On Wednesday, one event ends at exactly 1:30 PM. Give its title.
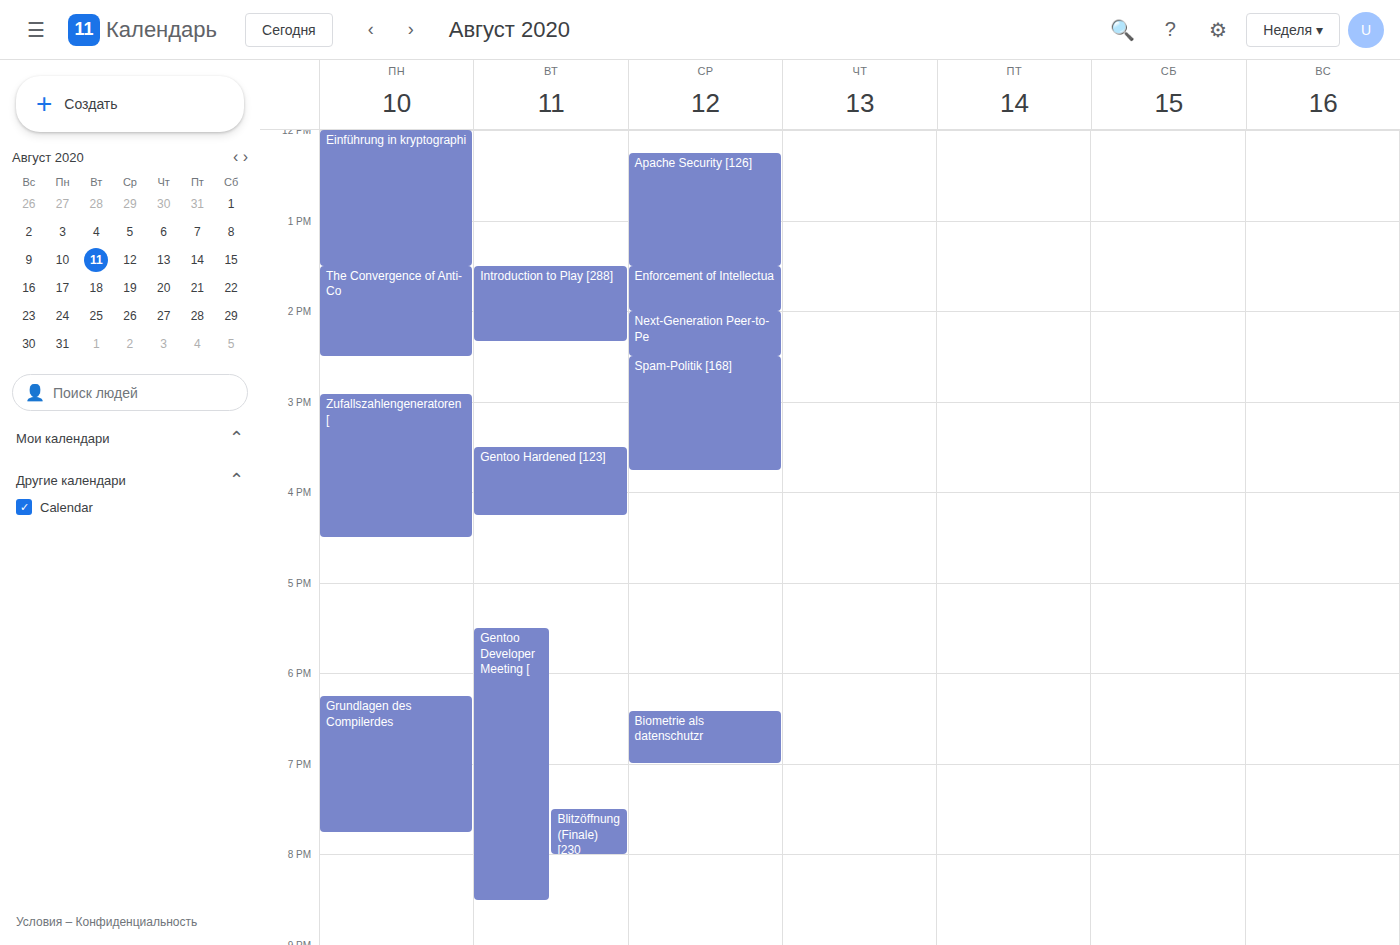
"Apache Security [126]"